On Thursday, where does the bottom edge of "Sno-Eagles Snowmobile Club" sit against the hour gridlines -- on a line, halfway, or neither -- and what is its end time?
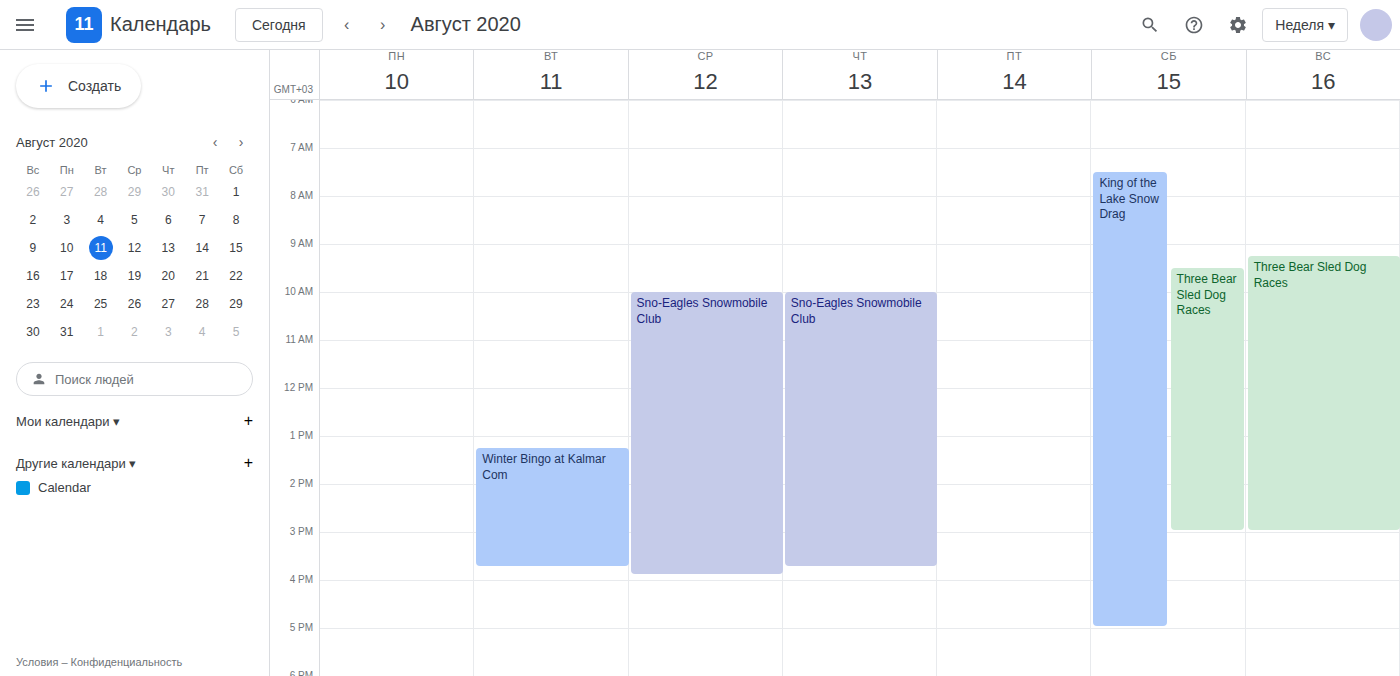
3:45 PM -- neither: three quarters of the way from the 3 PM line to the 4 PM line.